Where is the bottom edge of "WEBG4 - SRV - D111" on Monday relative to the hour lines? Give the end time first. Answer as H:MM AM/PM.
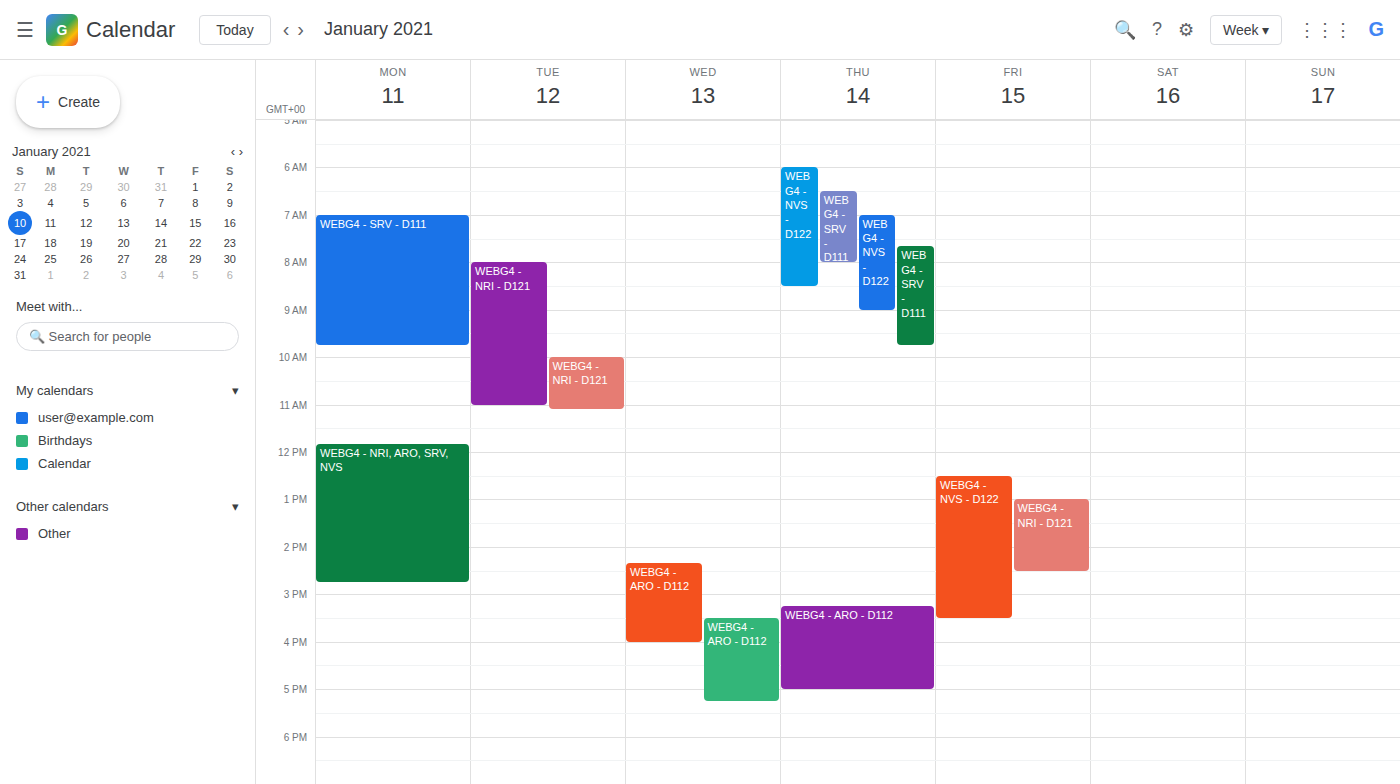
9:45 AM -- neither: three quarters of the way from the 9 AM line to the 10 AM line.